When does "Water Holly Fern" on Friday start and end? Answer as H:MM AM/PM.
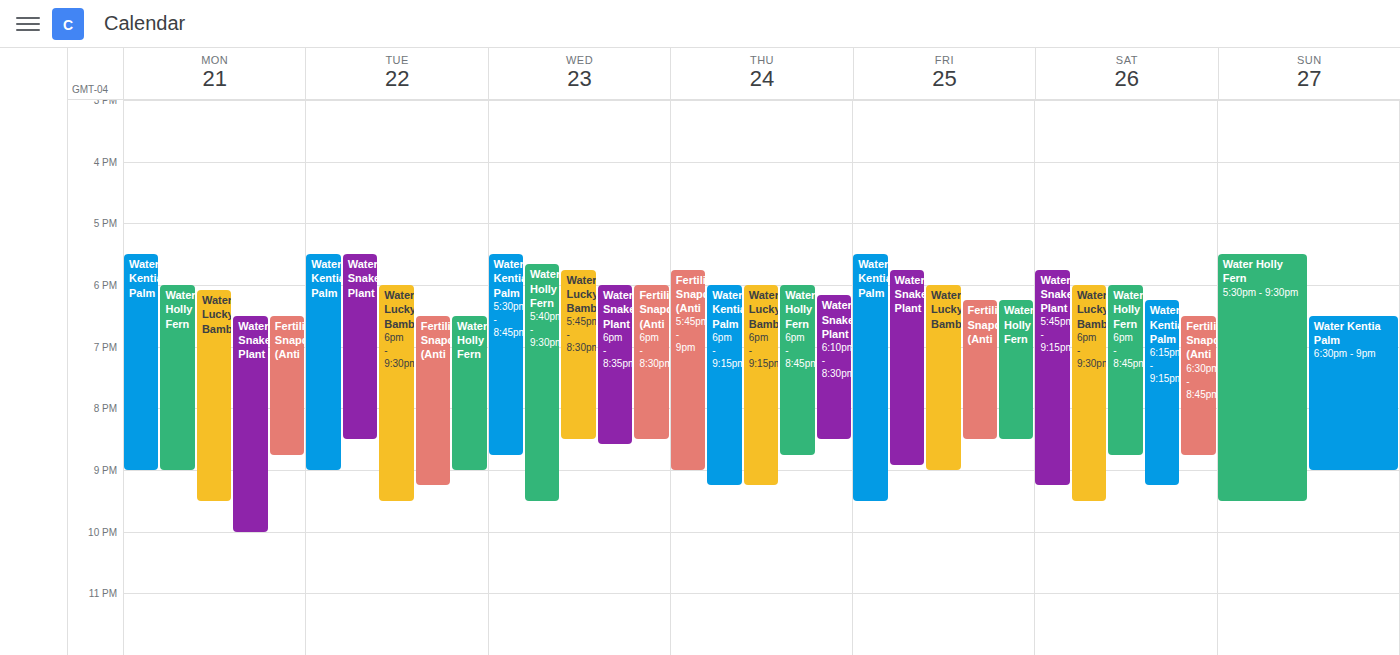
6:15 PM to 8:30 PM